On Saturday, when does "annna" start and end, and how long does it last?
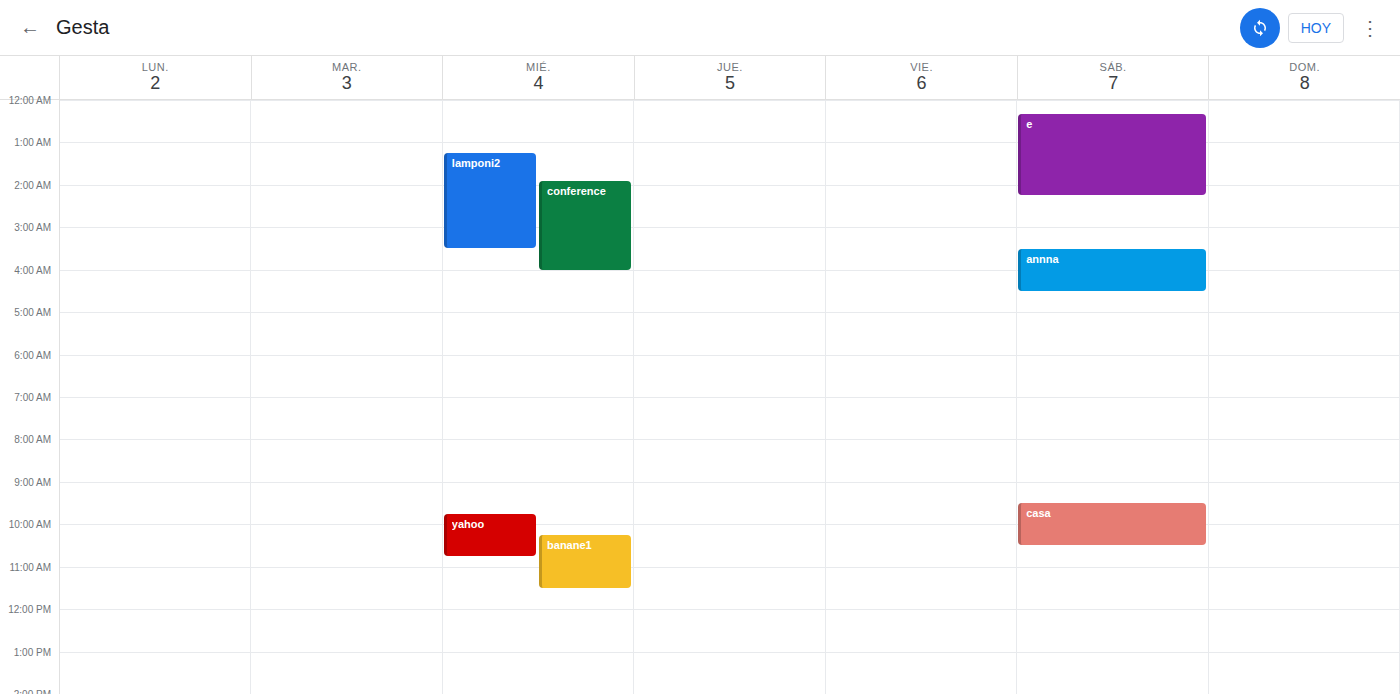
03:30 to 04:30, 1 hour